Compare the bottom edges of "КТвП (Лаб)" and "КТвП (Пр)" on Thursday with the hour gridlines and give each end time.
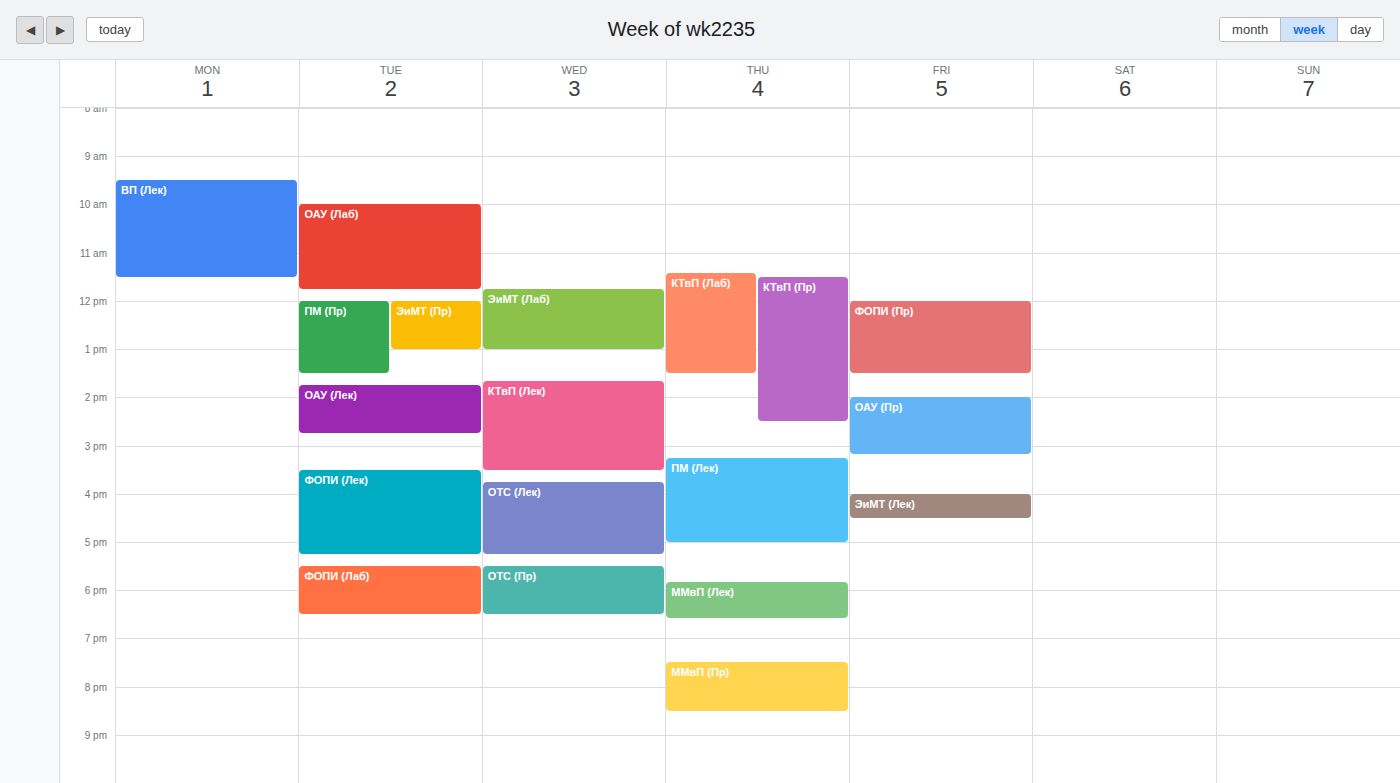
"КТвП (Лаб)": 1:30 PM, halfway between the 1 PM and 2 PM lines. "КТвП (Пр)": 2:30 PM, halfway between the 2 PM and 3 PM lines.